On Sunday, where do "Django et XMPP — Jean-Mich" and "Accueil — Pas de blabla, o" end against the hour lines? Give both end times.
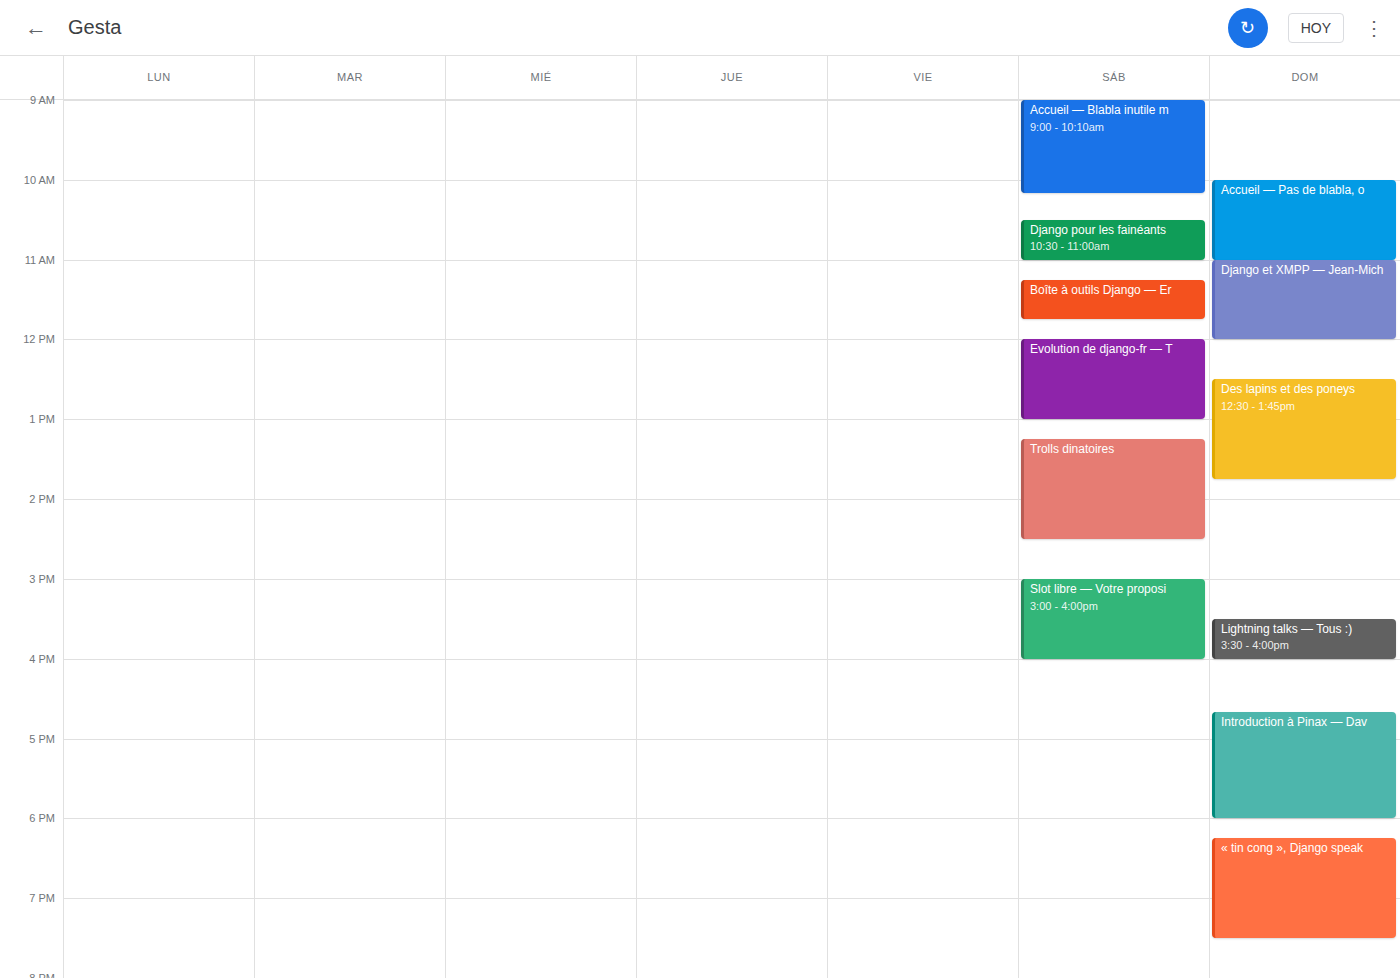
"Django et XMPP — Jean-Mich": 12:00 PM, exactly on the 12 PM line. "Accueil — Pas de blabla, o": 11:00 AM, exactly on the 11 AM line.